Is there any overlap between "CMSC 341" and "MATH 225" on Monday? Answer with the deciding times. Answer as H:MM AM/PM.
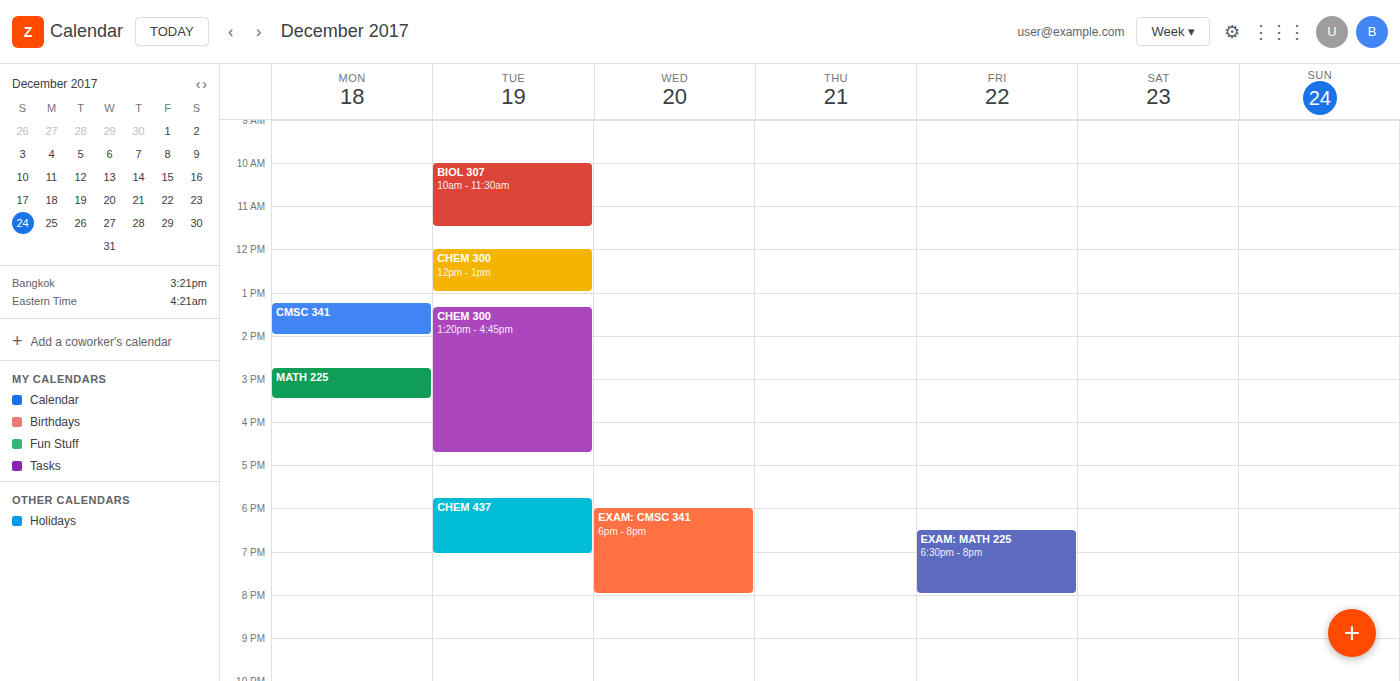
"CMSC 341" ends at 2:00 PM and "MATH 225" starts at 2:45 PM -- no overlap.